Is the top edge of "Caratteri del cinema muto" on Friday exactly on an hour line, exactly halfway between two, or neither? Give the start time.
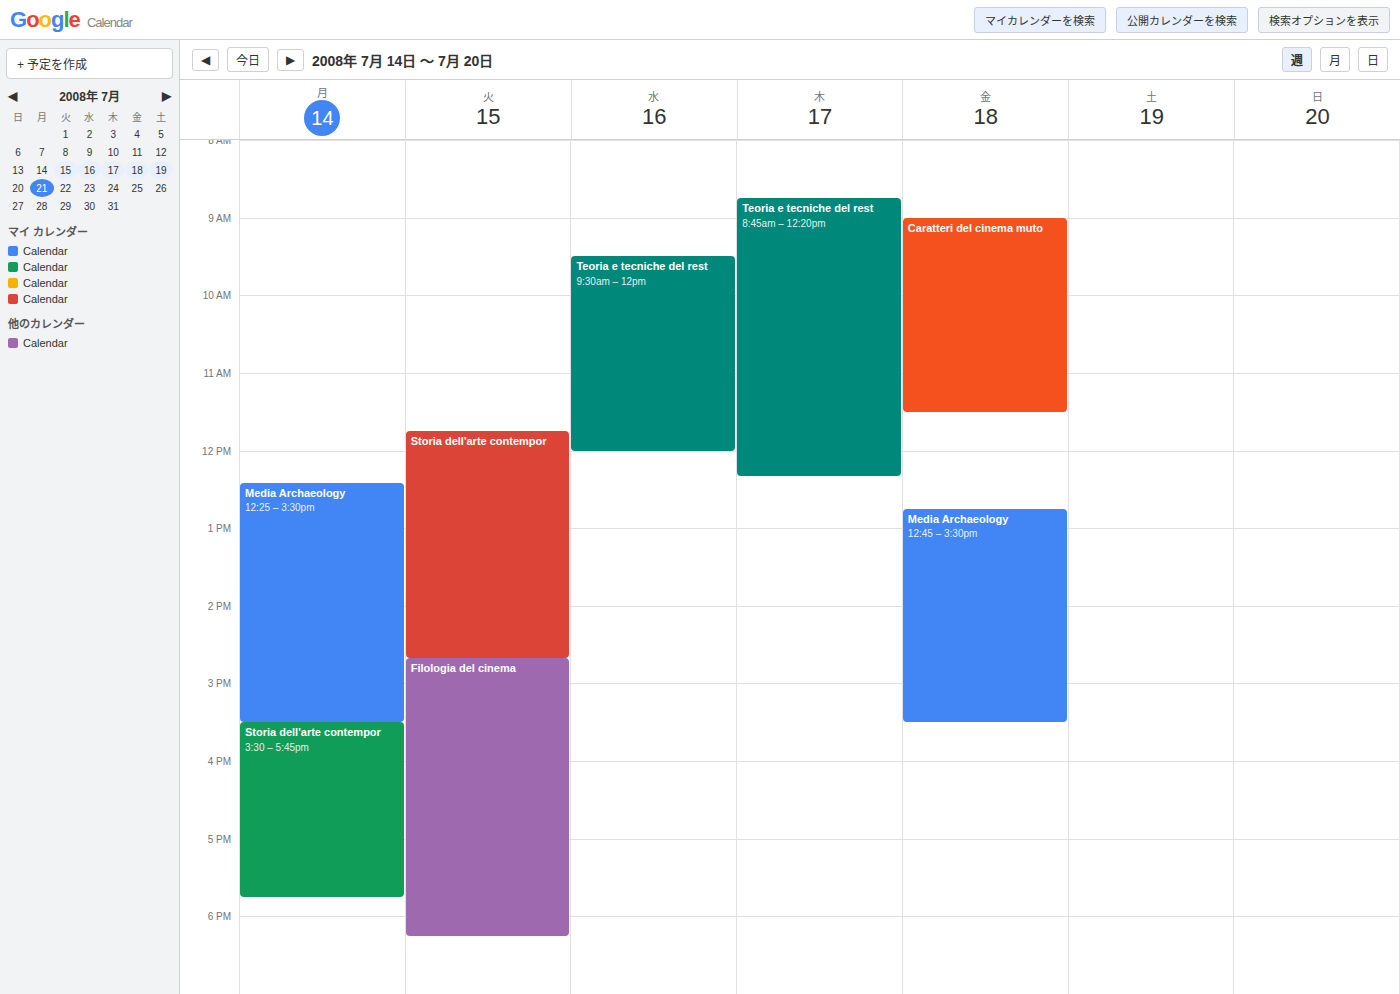
9:00 AM -- exactly on the 9 AM line.